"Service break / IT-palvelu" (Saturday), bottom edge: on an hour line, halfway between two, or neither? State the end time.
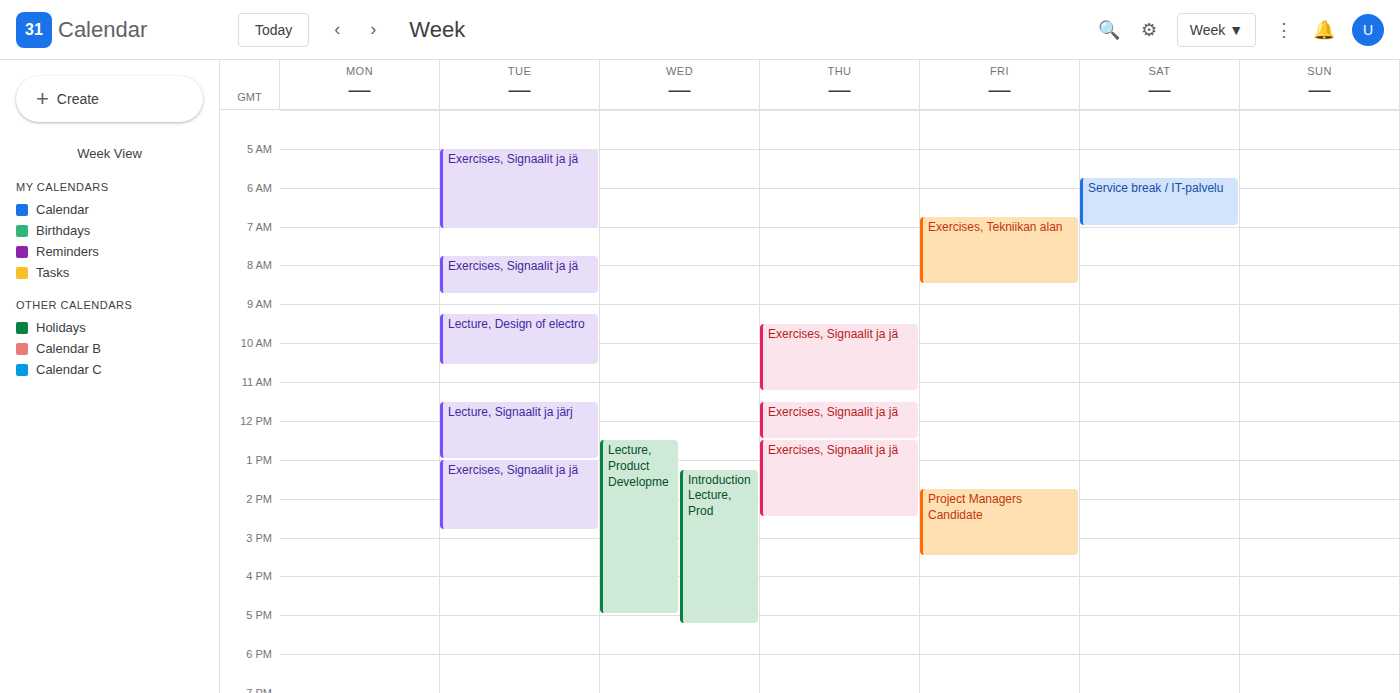
7:00 AM -- exactly on the 7 AM line.